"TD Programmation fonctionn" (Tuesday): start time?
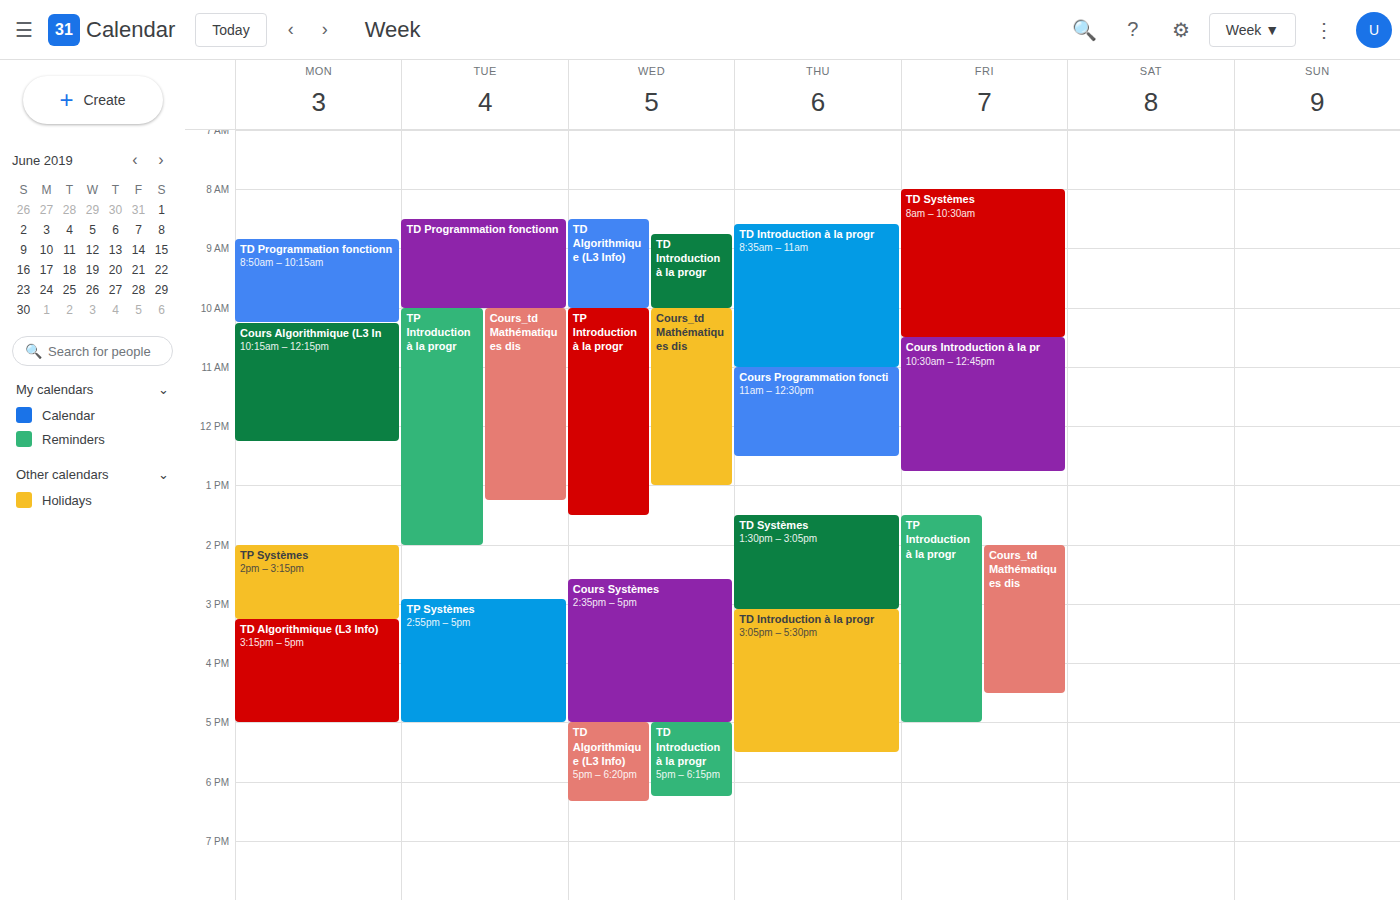
8:30 AM